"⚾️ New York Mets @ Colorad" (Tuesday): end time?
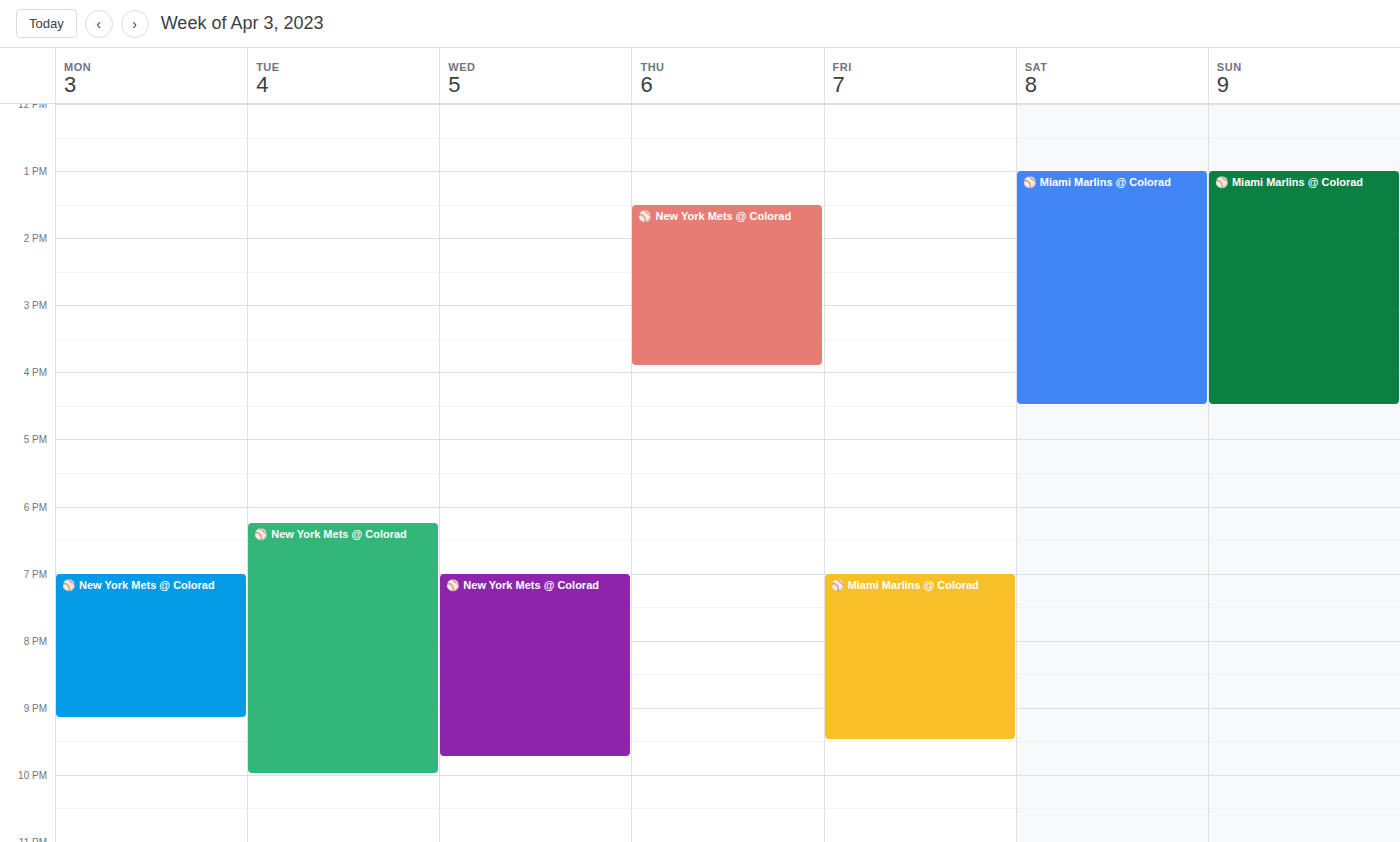
10:00 PM